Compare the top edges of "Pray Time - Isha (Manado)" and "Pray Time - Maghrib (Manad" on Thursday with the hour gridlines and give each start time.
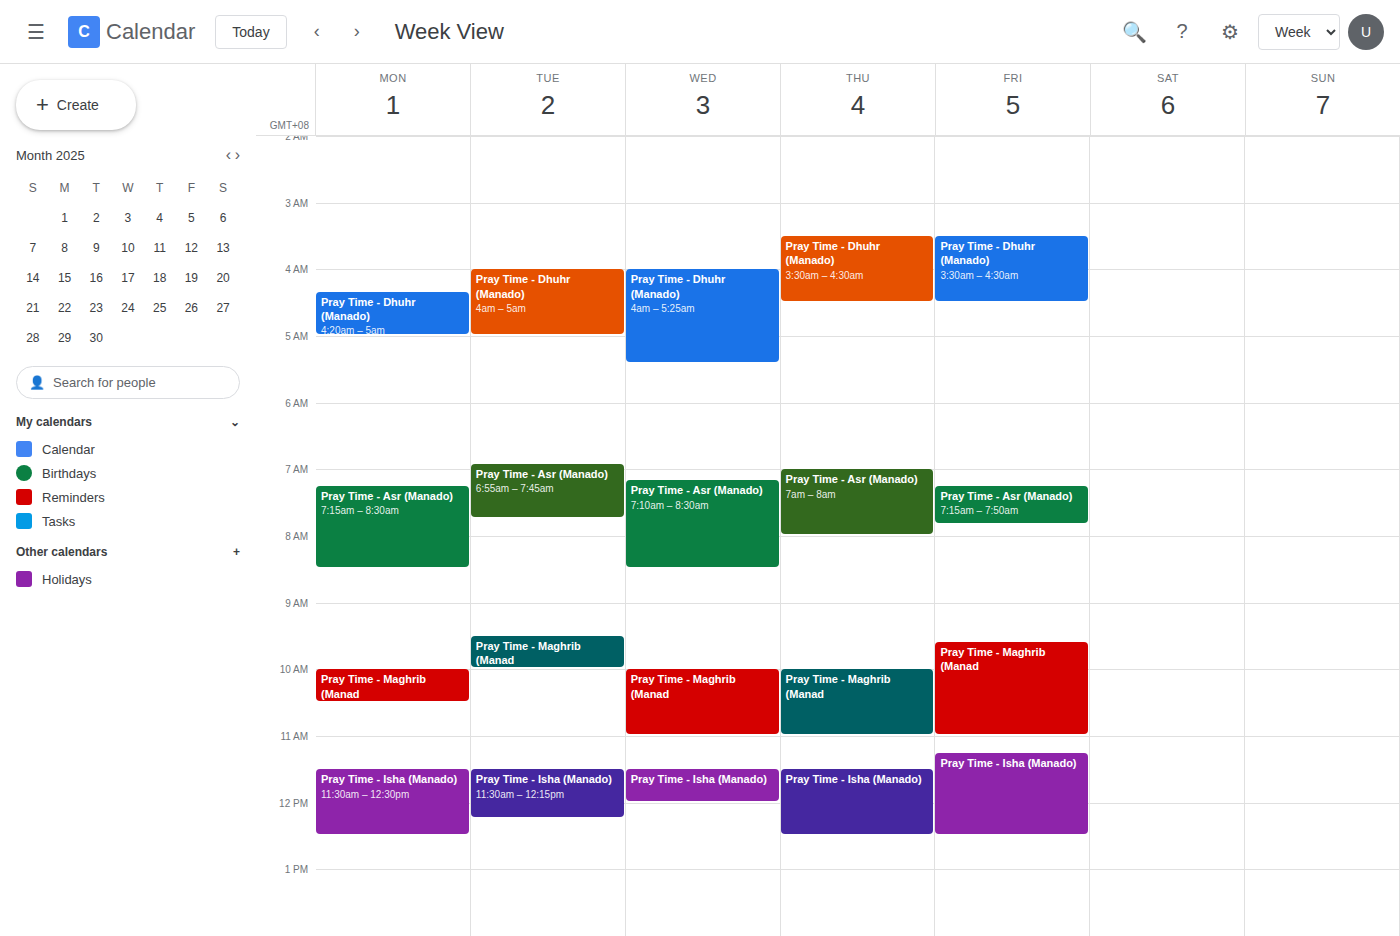
"Pray Time - Isha (Manado)": 11:30 AM, halfway between the 11 AM and 12 PM lines. "Pray Time - Maghrib (Manad": 10:00 AM, exactly on the 10 AM line.